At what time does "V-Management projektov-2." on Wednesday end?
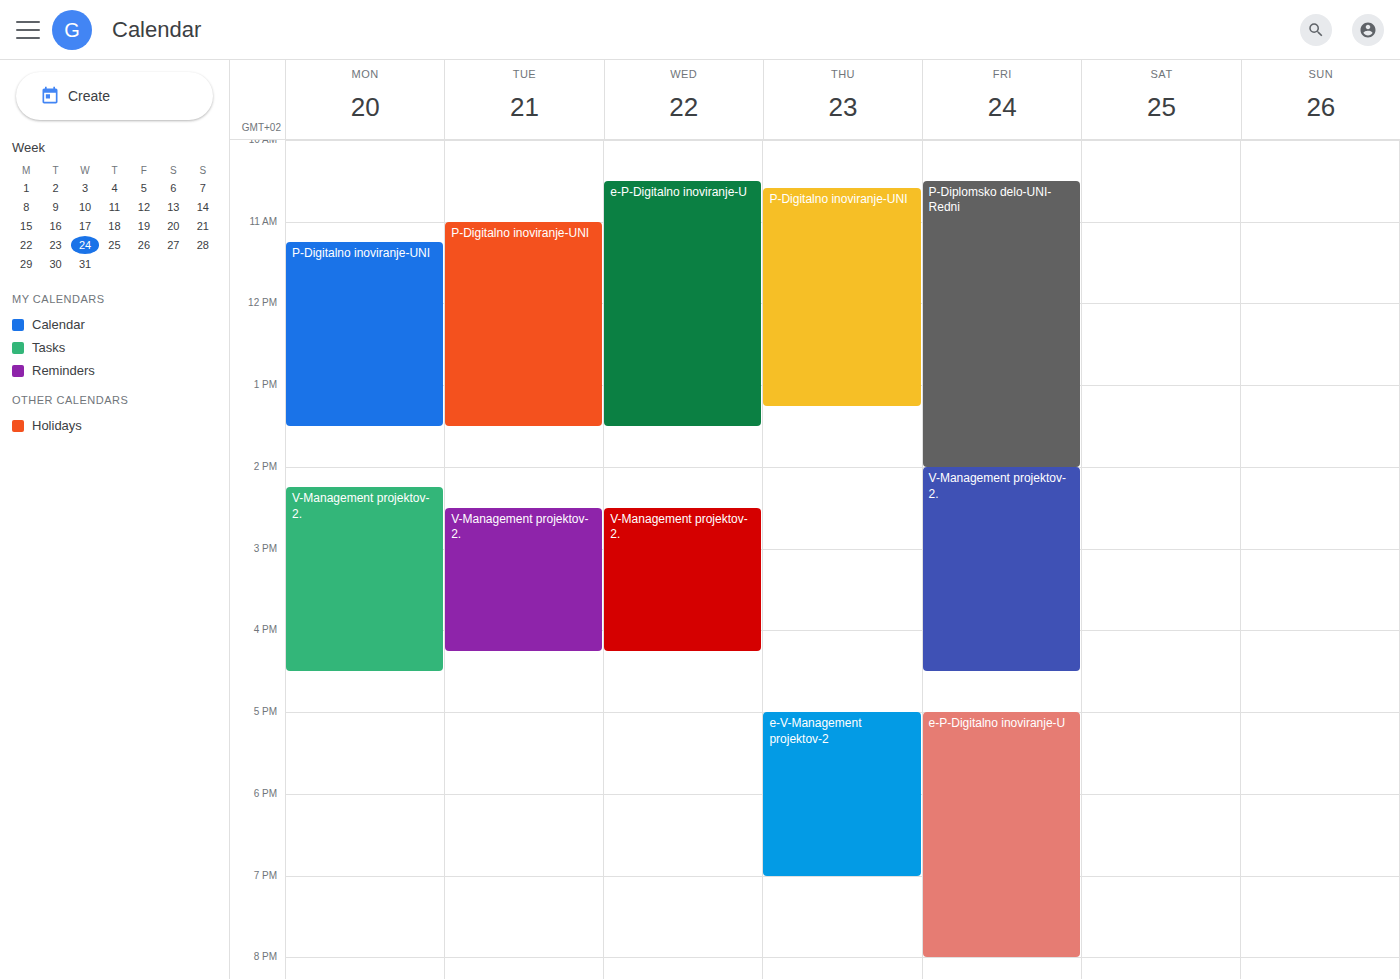
4:15 PM